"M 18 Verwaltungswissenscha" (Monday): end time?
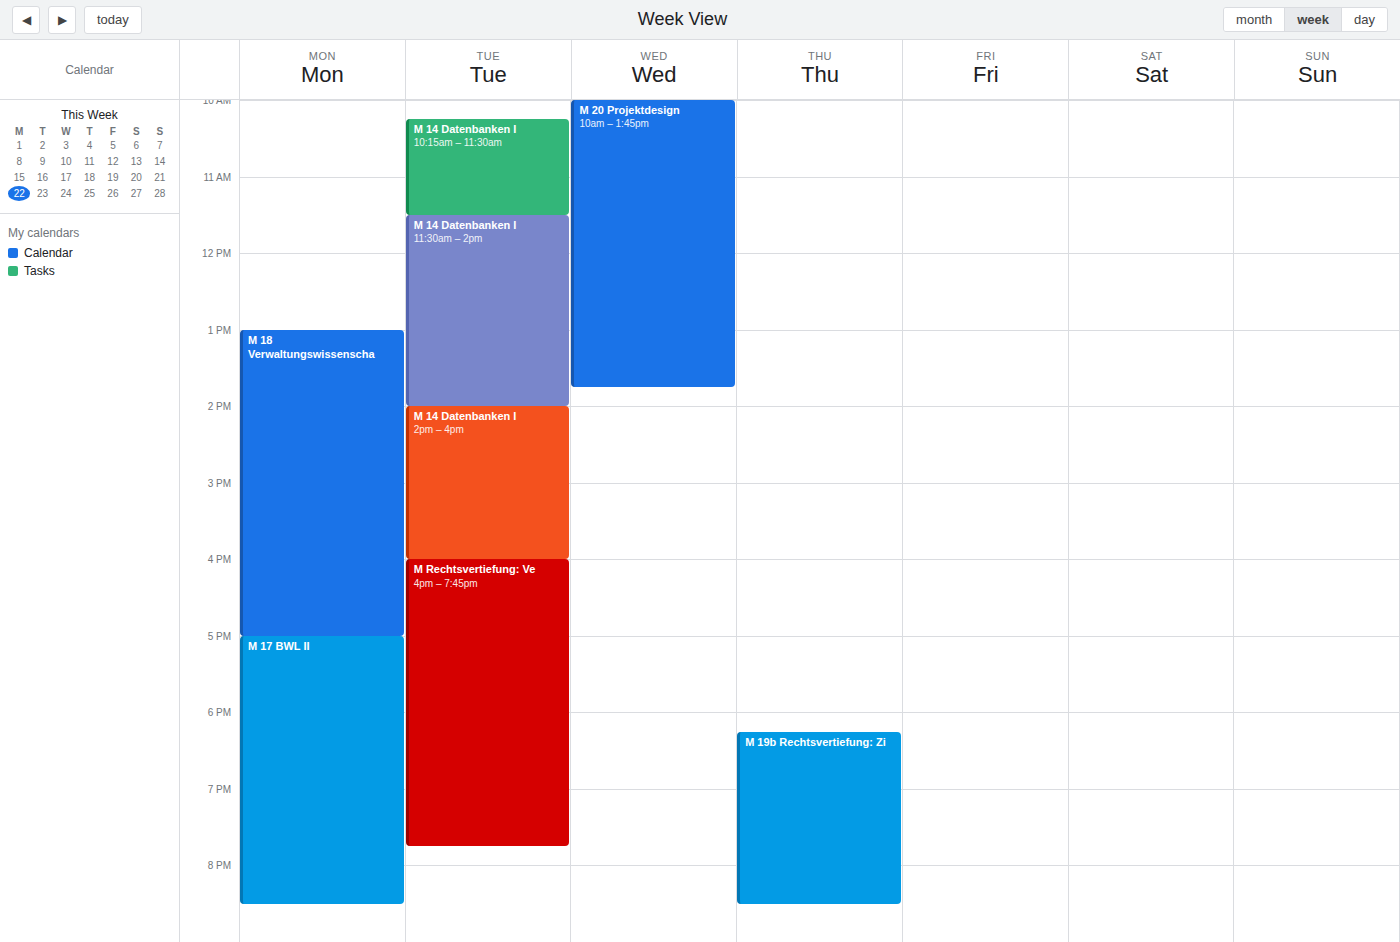
5:00 PM